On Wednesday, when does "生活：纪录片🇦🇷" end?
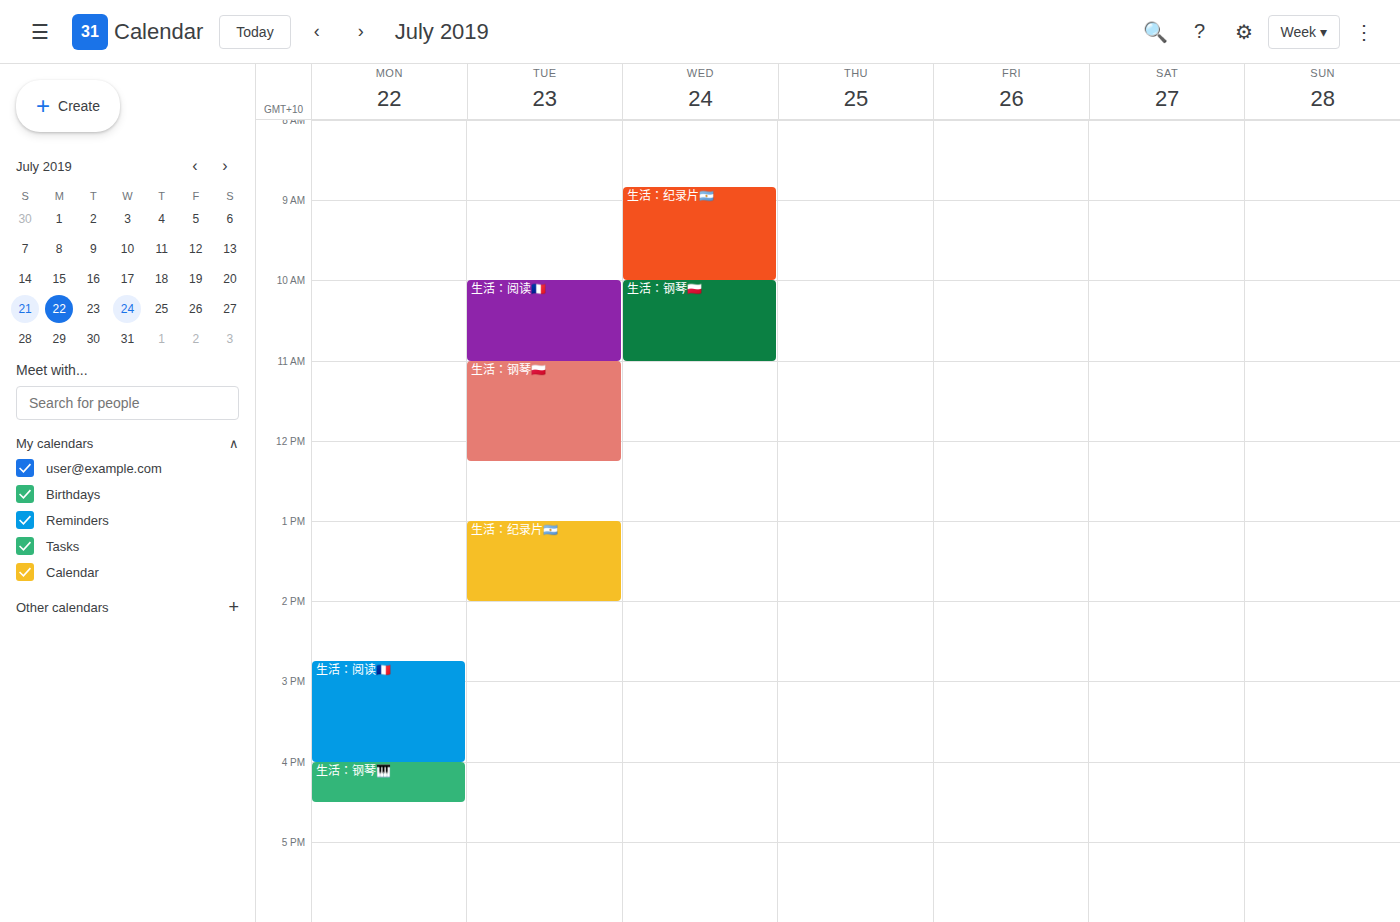
10:00